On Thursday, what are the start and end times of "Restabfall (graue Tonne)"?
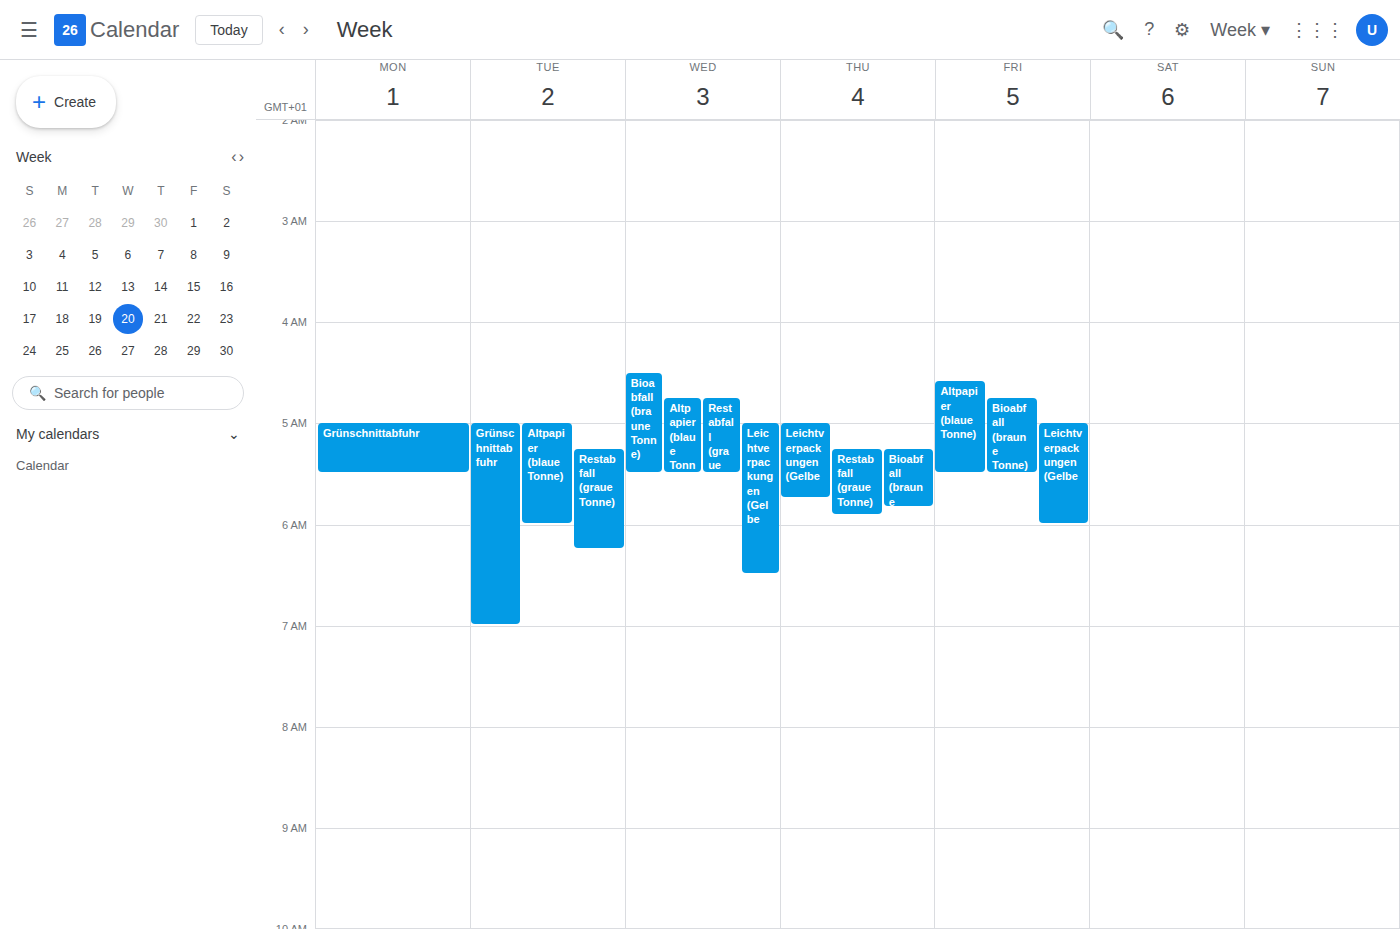
5:15 AM to 5:55 AM